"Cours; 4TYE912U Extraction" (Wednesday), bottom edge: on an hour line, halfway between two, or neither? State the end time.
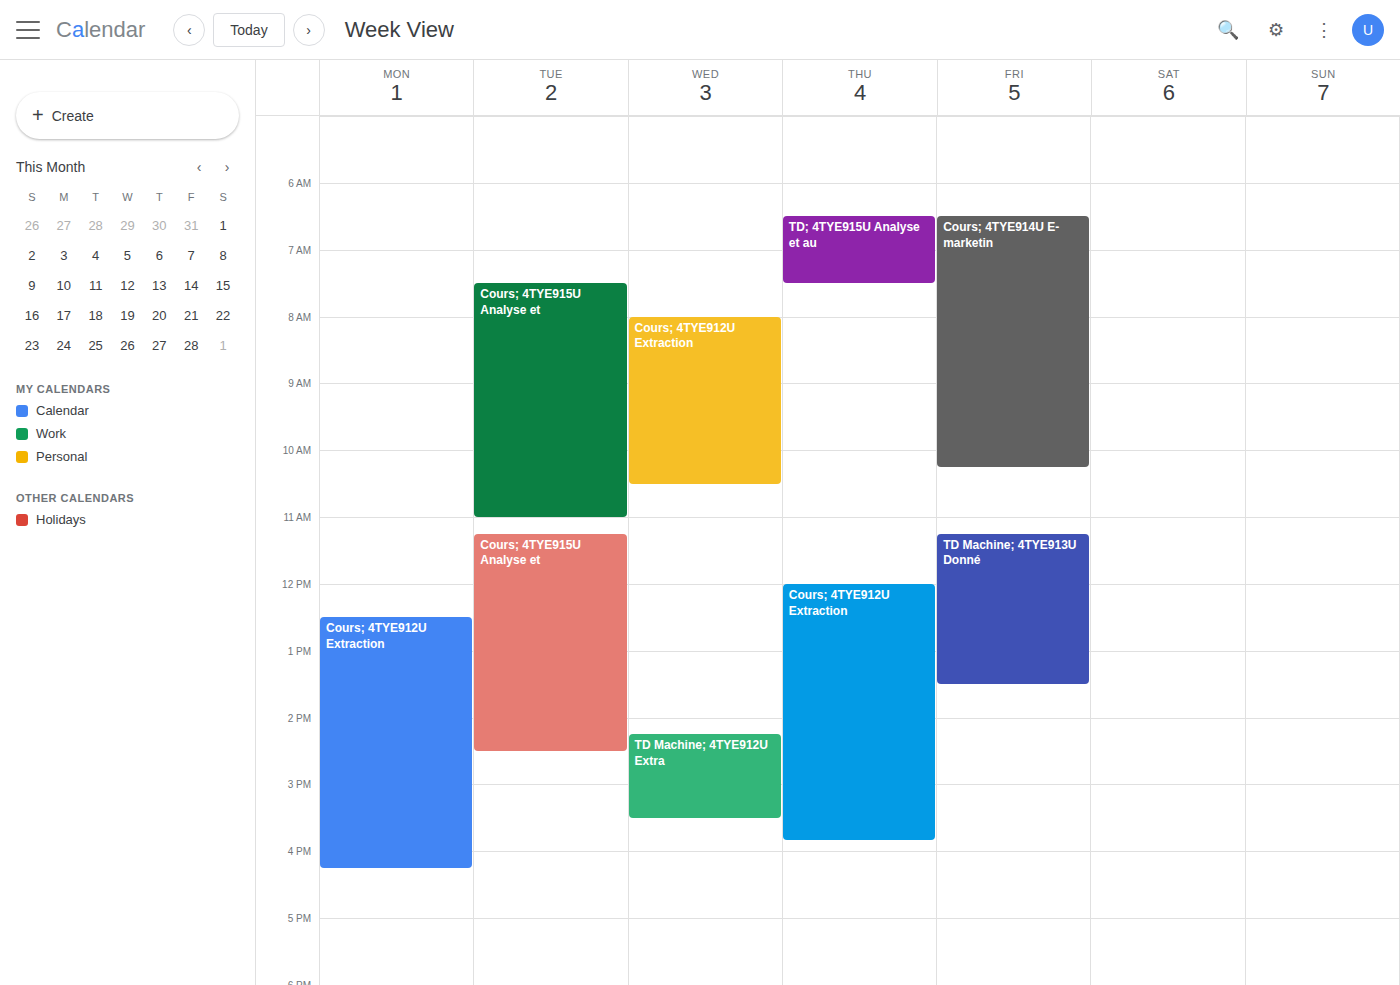
10:30 -- halfway between the 10:00 and 11:00 lines.